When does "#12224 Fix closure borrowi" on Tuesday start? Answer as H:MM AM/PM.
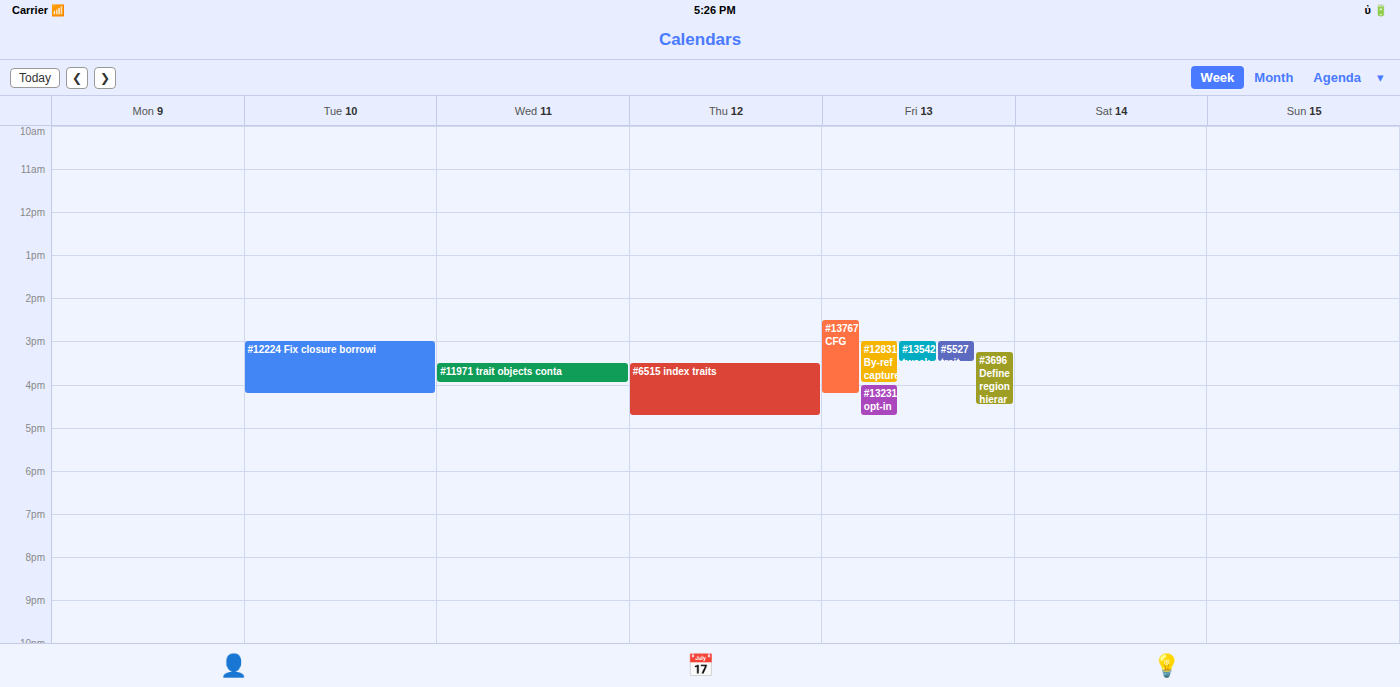
3:00 PM